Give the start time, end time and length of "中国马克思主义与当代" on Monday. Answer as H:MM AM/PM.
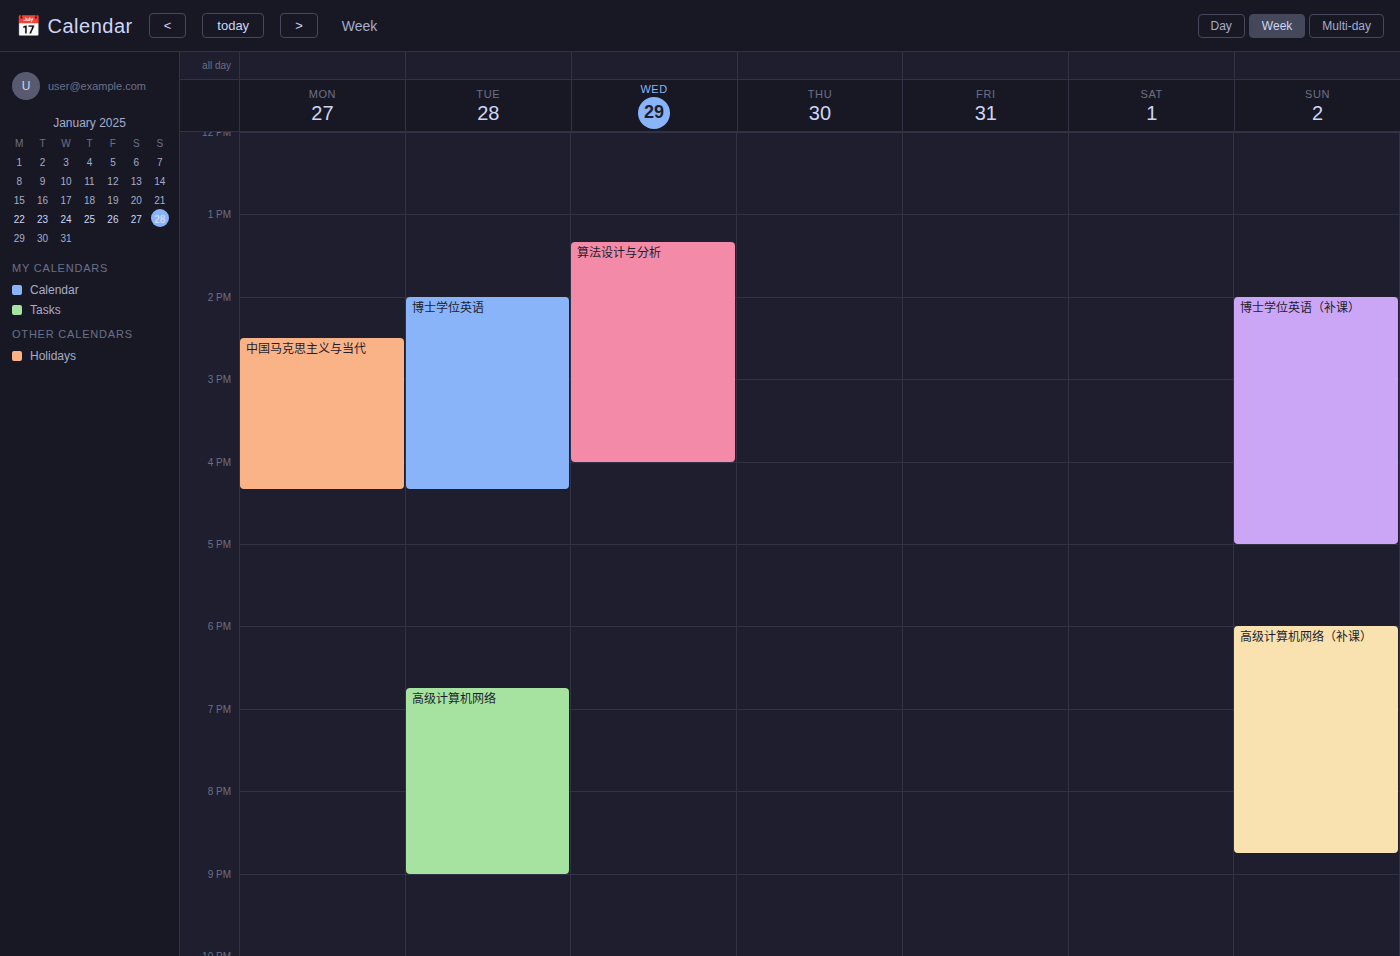
2:30 PM to 4:20 PM, 1 hour 50 minutes